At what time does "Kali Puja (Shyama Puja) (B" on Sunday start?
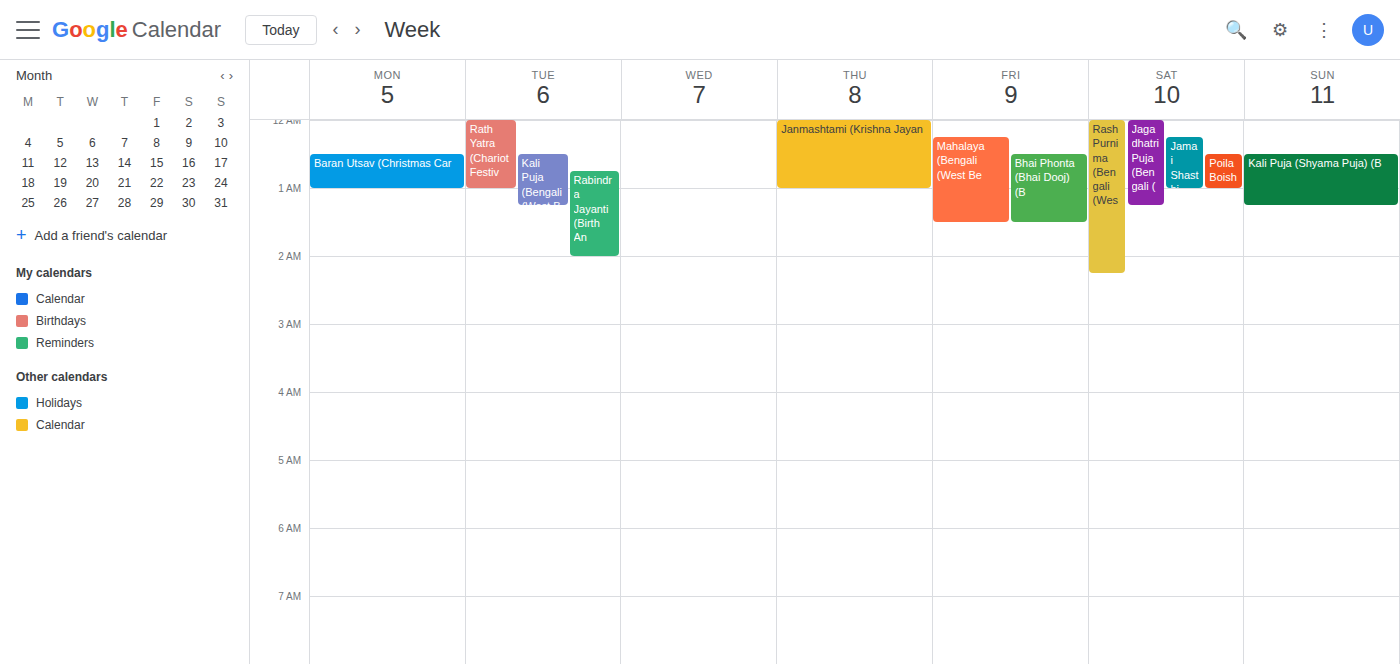
12:30 AM